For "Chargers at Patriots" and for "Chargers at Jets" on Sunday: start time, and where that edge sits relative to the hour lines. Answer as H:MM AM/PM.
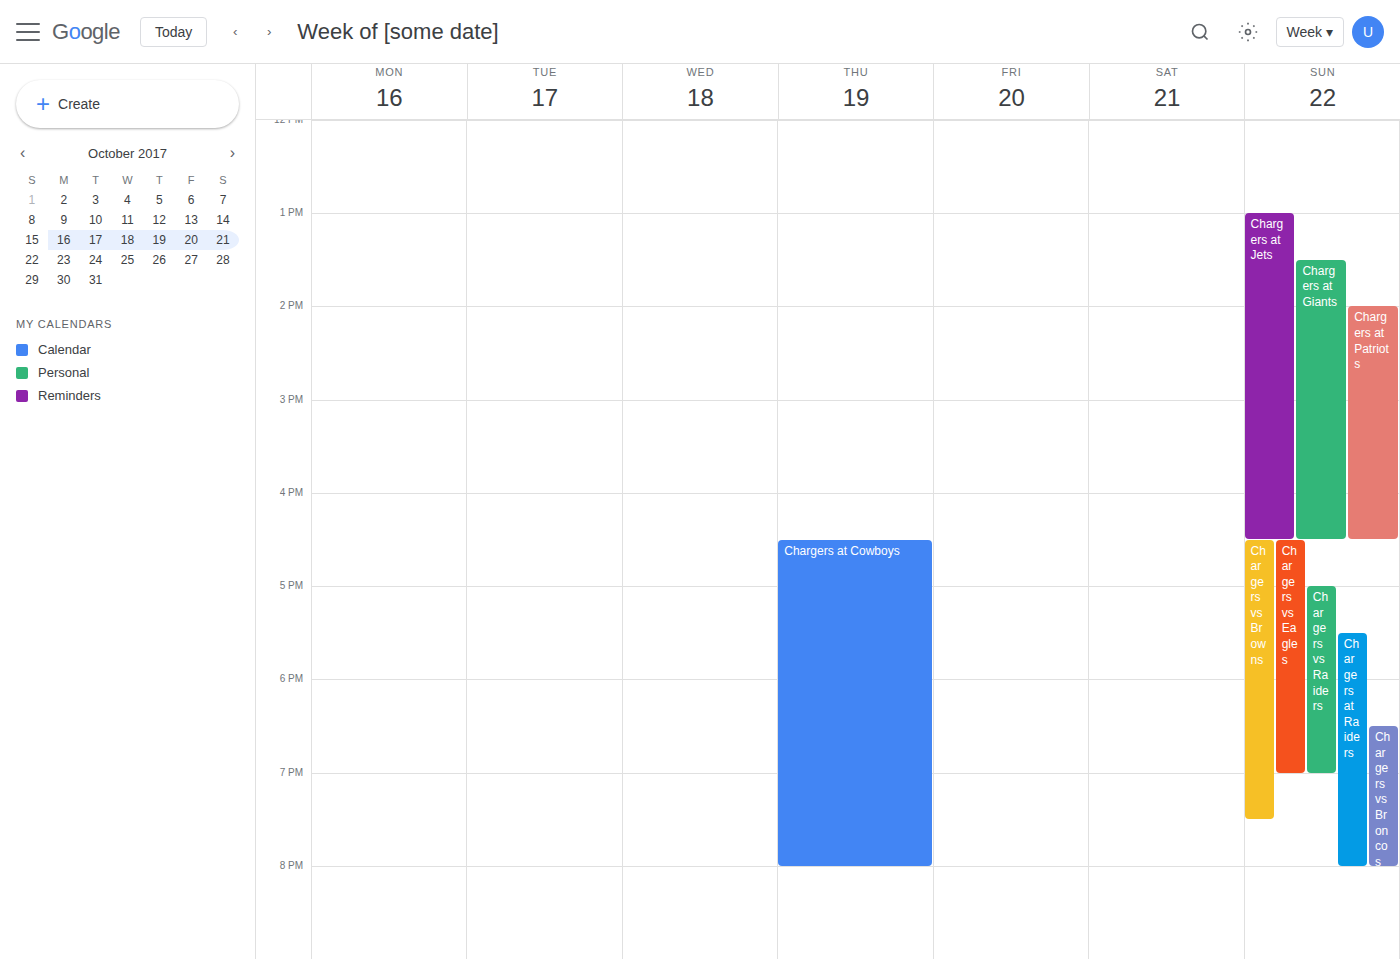
"Chargers at Patriots": 2:00 PM, exactly on the 2 PM line. "Chargers at Jets": 1:00 PM, exactly on the 1 PM line.